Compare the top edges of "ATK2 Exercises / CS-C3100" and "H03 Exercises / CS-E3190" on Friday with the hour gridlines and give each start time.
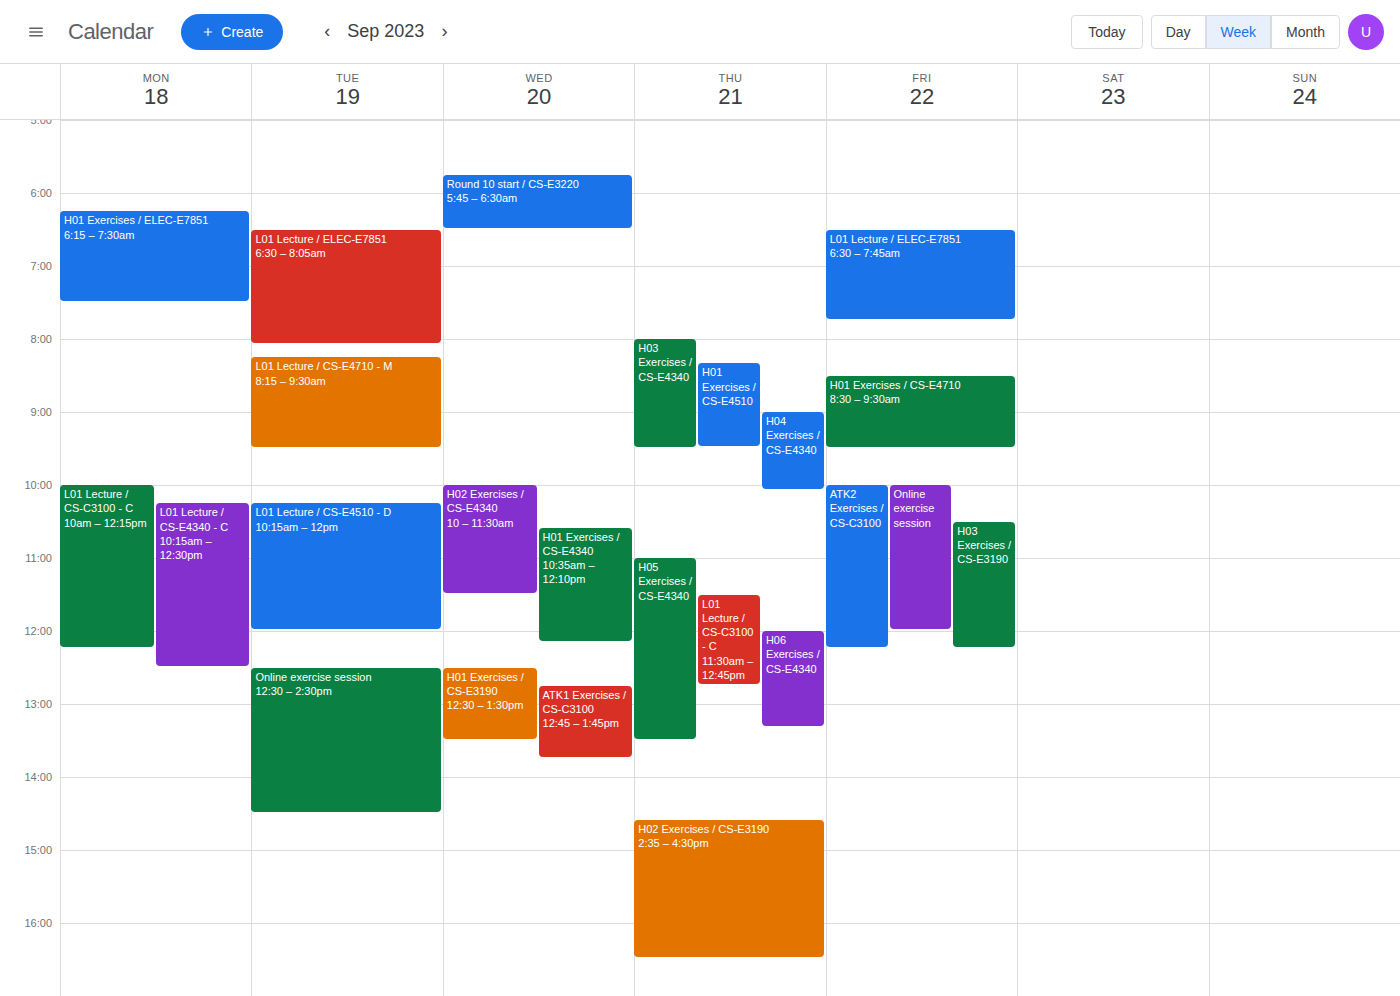
"ATK2 Exercises / CS-C3100": 10:00 AM, exactly on the 10 AM line. "H03 Exercises / CS-E3190": 10:30 AM, halfway between the 10 AM and 11 AM lines.